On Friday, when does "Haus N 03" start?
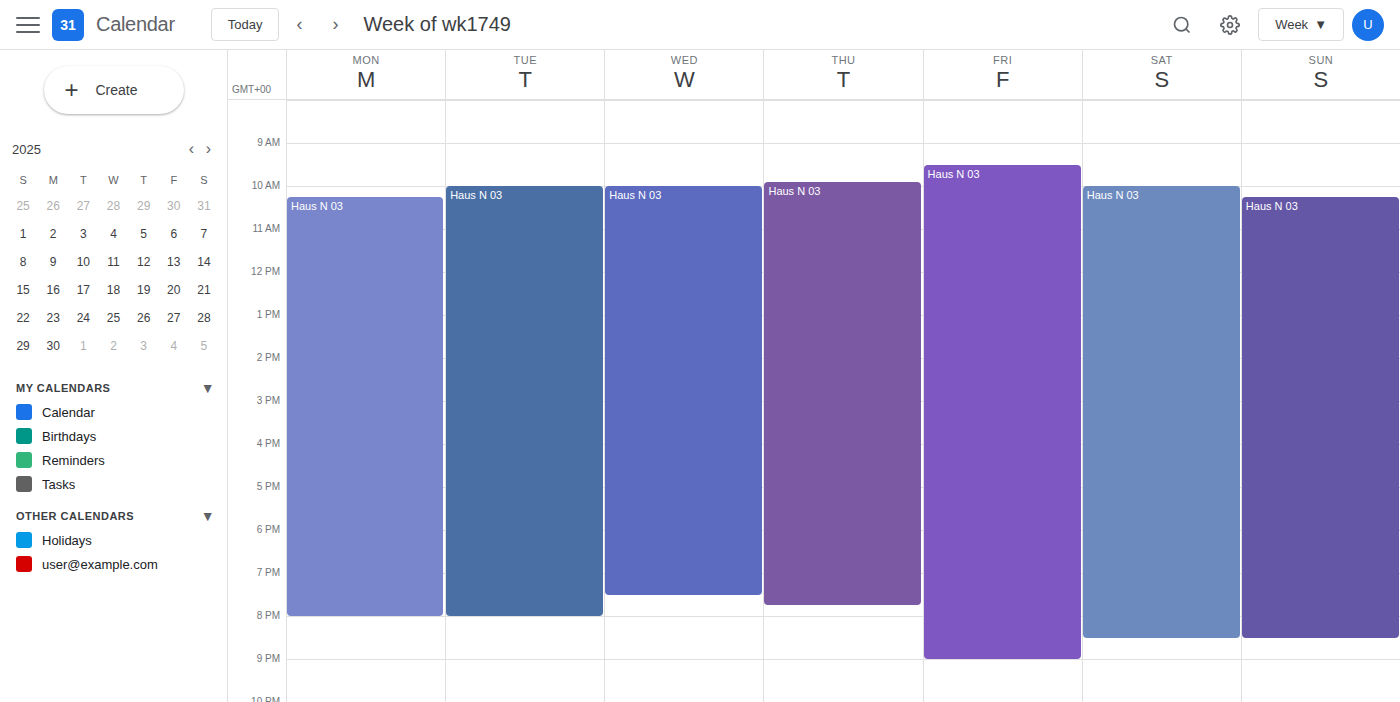
09:30